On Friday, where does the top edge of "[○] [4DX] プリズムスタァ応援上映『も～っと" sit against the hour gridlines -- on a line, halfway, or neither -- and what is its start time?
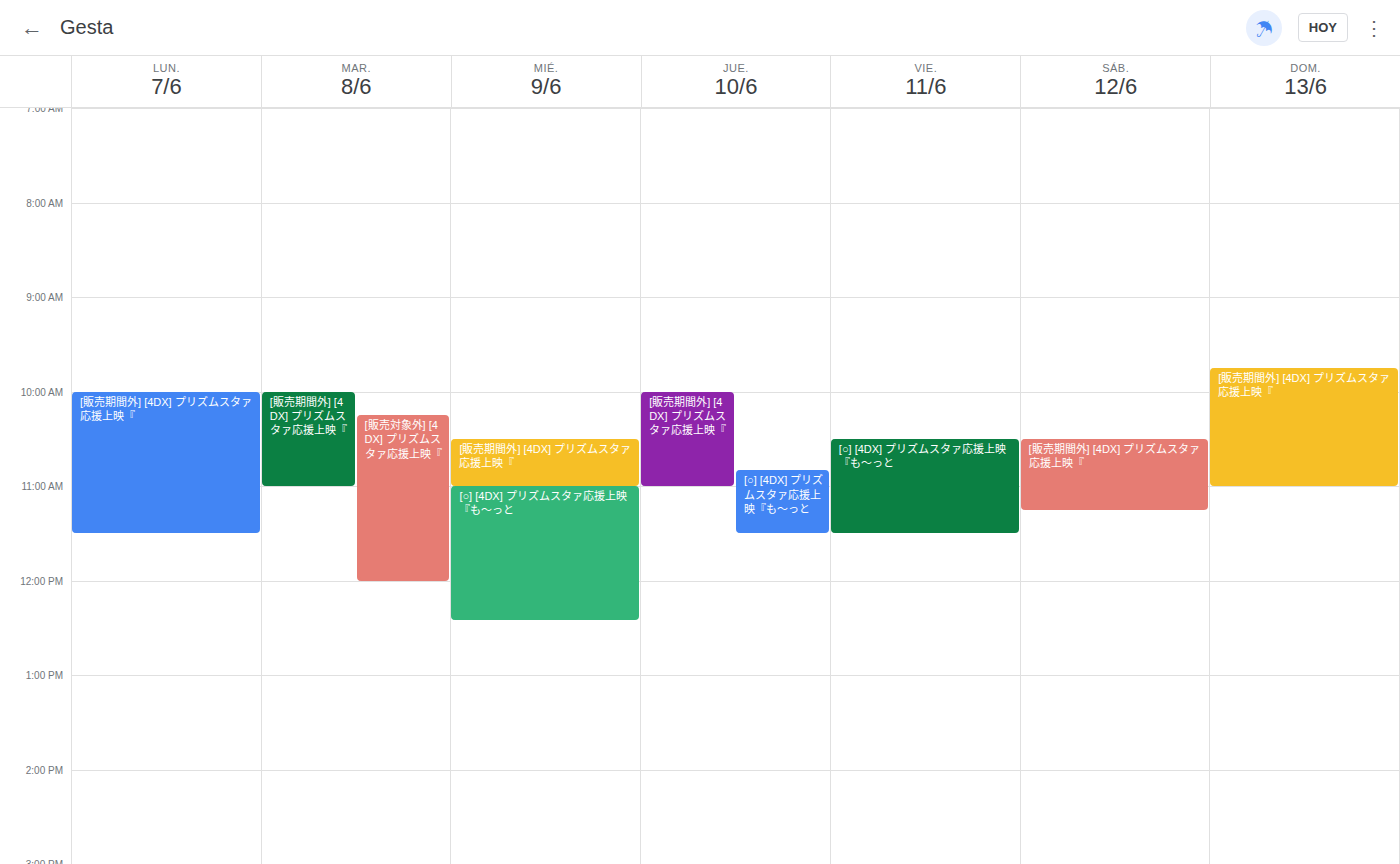
10:30 AM -- halfway between the 10 AM and 11 AM lines.